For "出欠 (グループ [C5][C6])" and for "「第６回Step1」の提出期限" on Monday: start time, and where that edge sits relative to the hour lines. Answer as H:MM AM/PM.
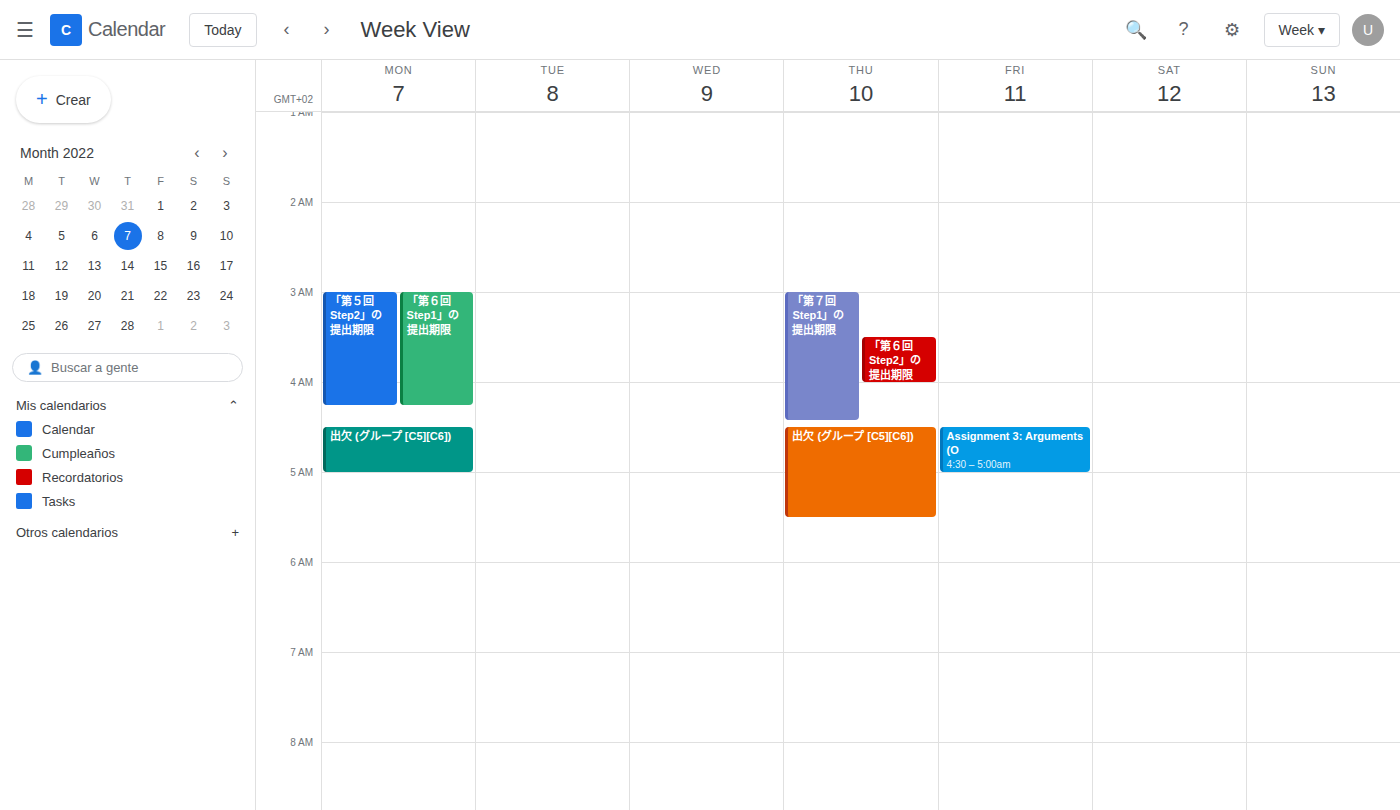
"出欠 (グループ [C5][C6])": 4:30 AM, halfway between the 4 AM and 5 AM lines. "「第６回Step1」の提出期限": 3:00 AM, exactly on the 3 AM line.